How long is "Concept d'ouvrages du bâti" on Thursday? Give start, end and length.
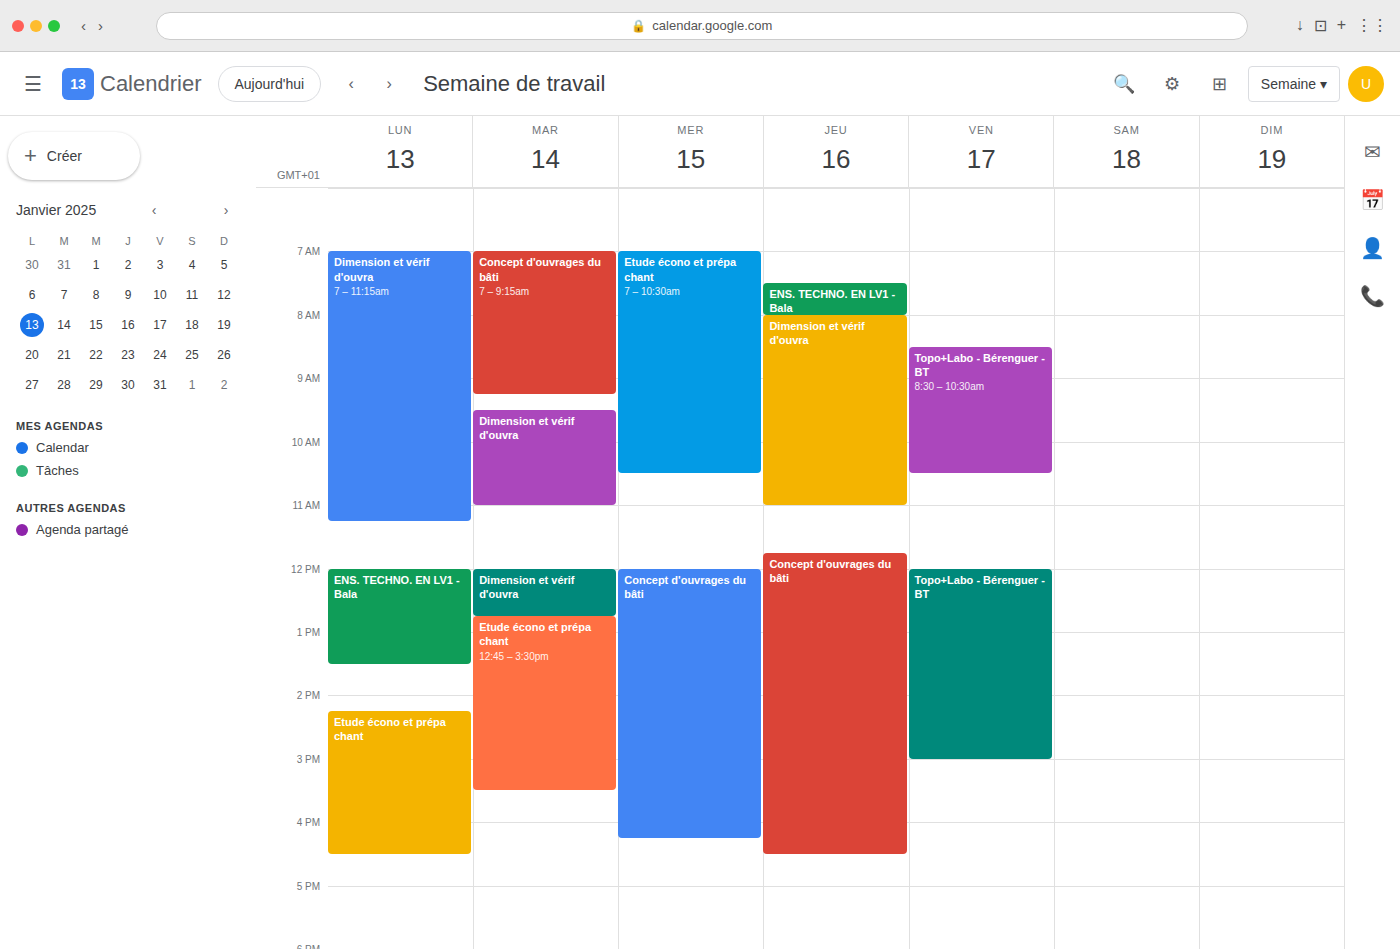
11:45 AM to 4:30 PM, 4 hours 45 minutes